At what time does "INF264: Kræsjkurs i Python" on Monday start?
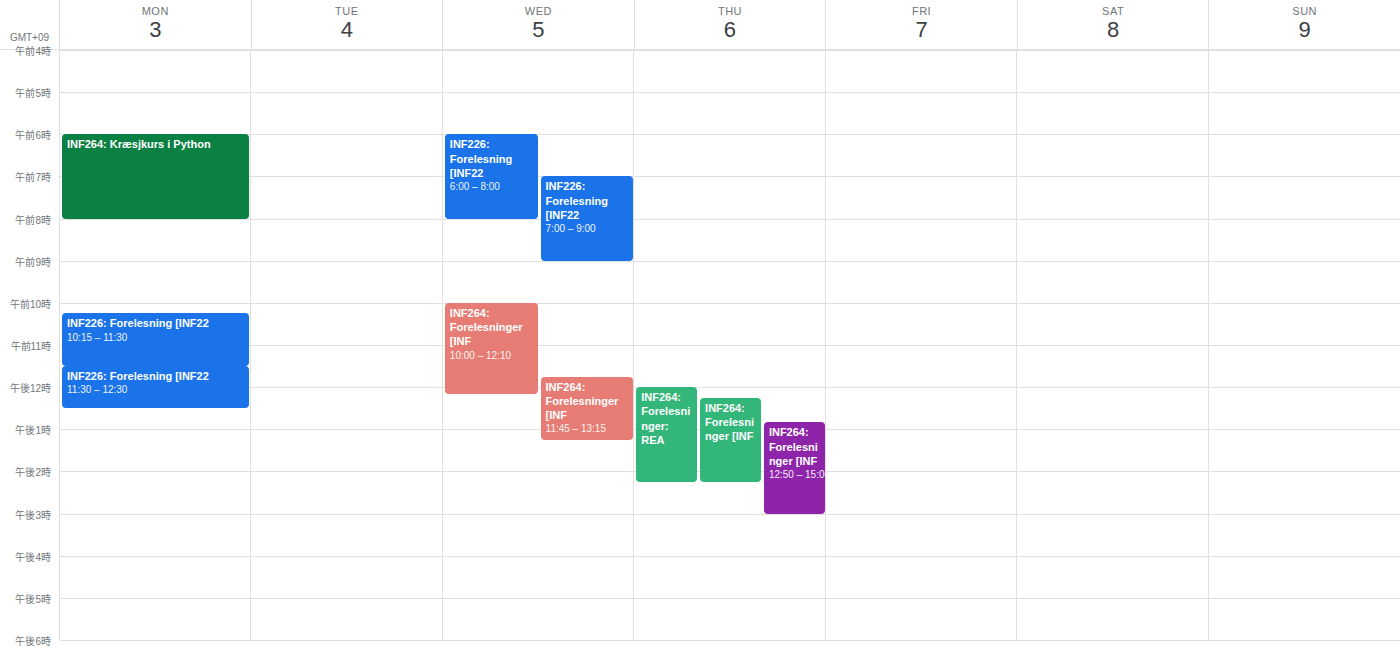
6:00 AM